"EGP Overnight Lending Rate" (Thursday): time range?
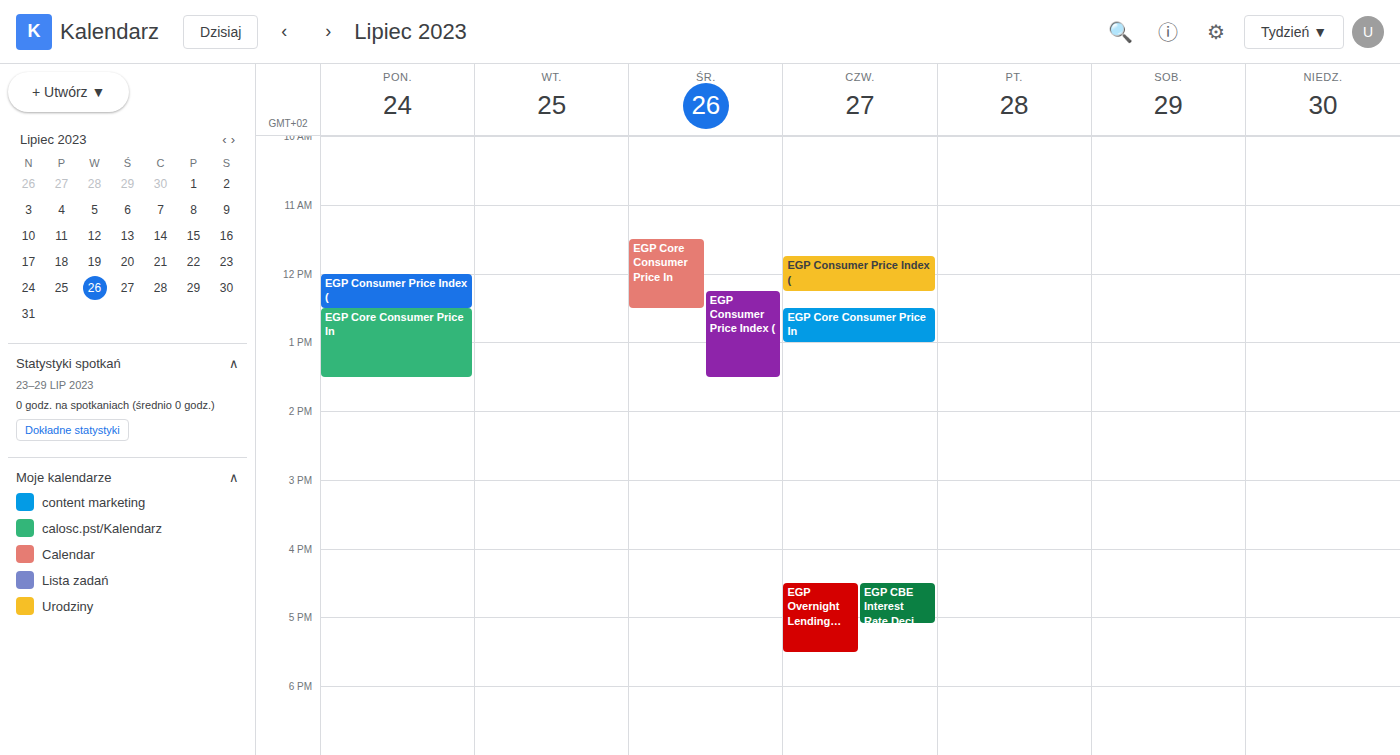
16:30 to 17:30